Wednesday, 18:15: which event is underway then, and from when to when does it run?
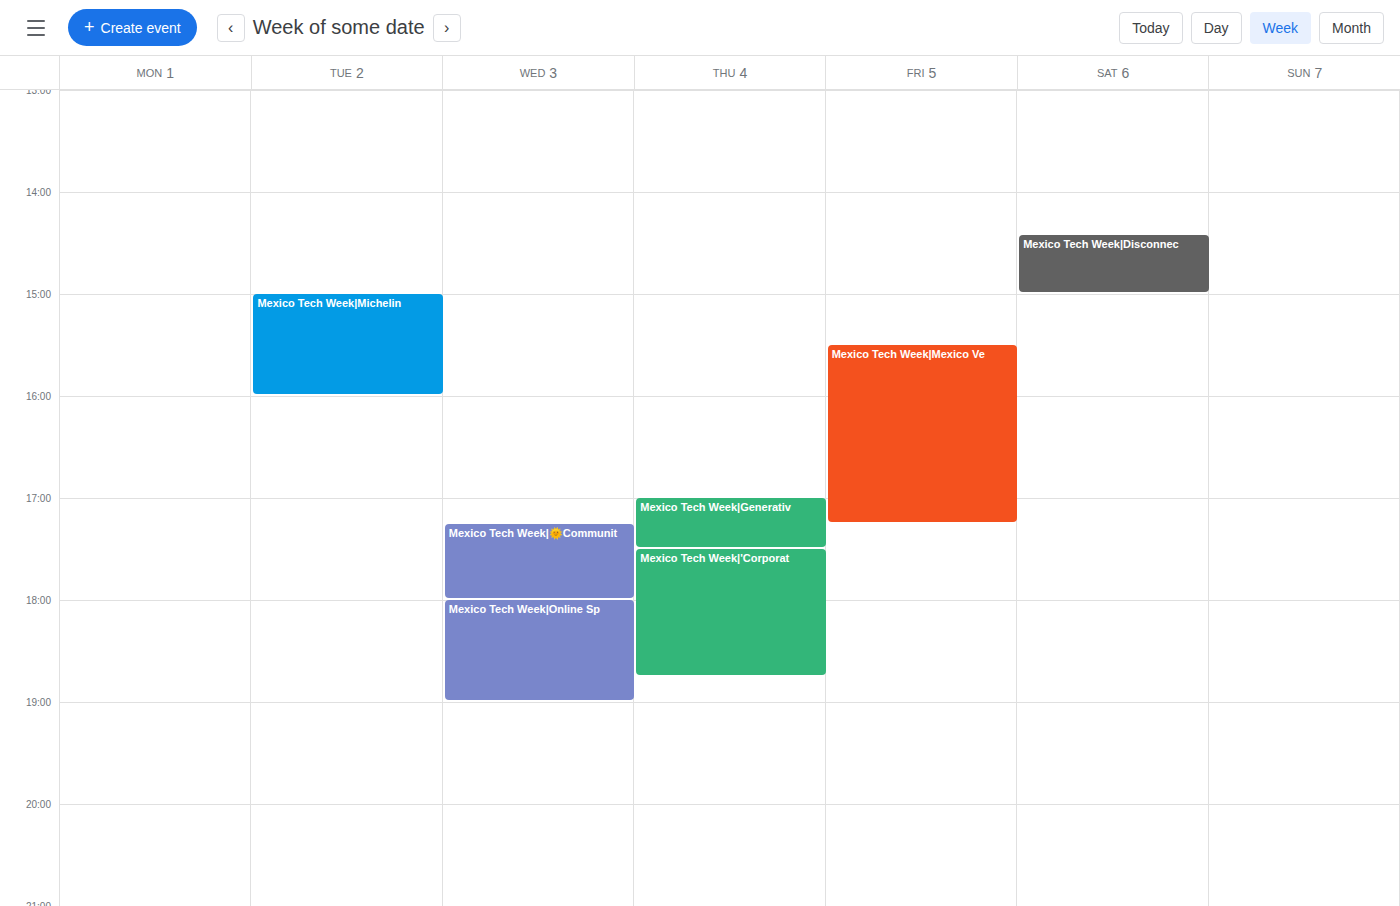
"Mexico Tech Week|Online Sp", 18:00 to 19:00